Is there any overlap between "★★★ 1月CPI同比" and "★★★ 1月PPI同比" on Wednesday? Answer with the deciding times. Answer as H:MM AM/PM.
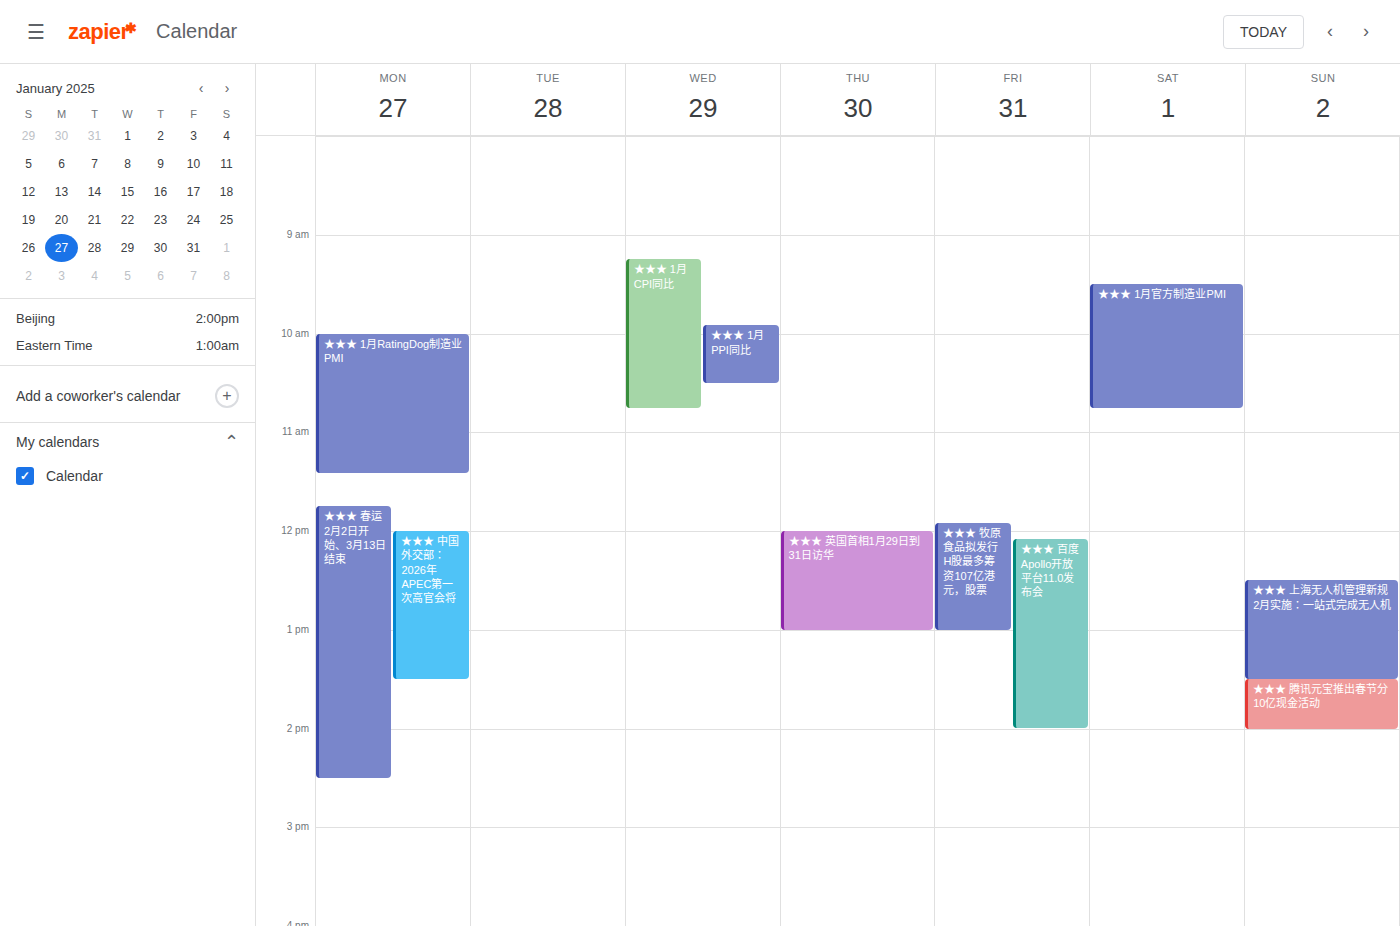
"★★★ 1月PPI同比" runs 9:55 AM to 10:30 AM, inside "★★★ 1月CPI同比" -- they overlap.